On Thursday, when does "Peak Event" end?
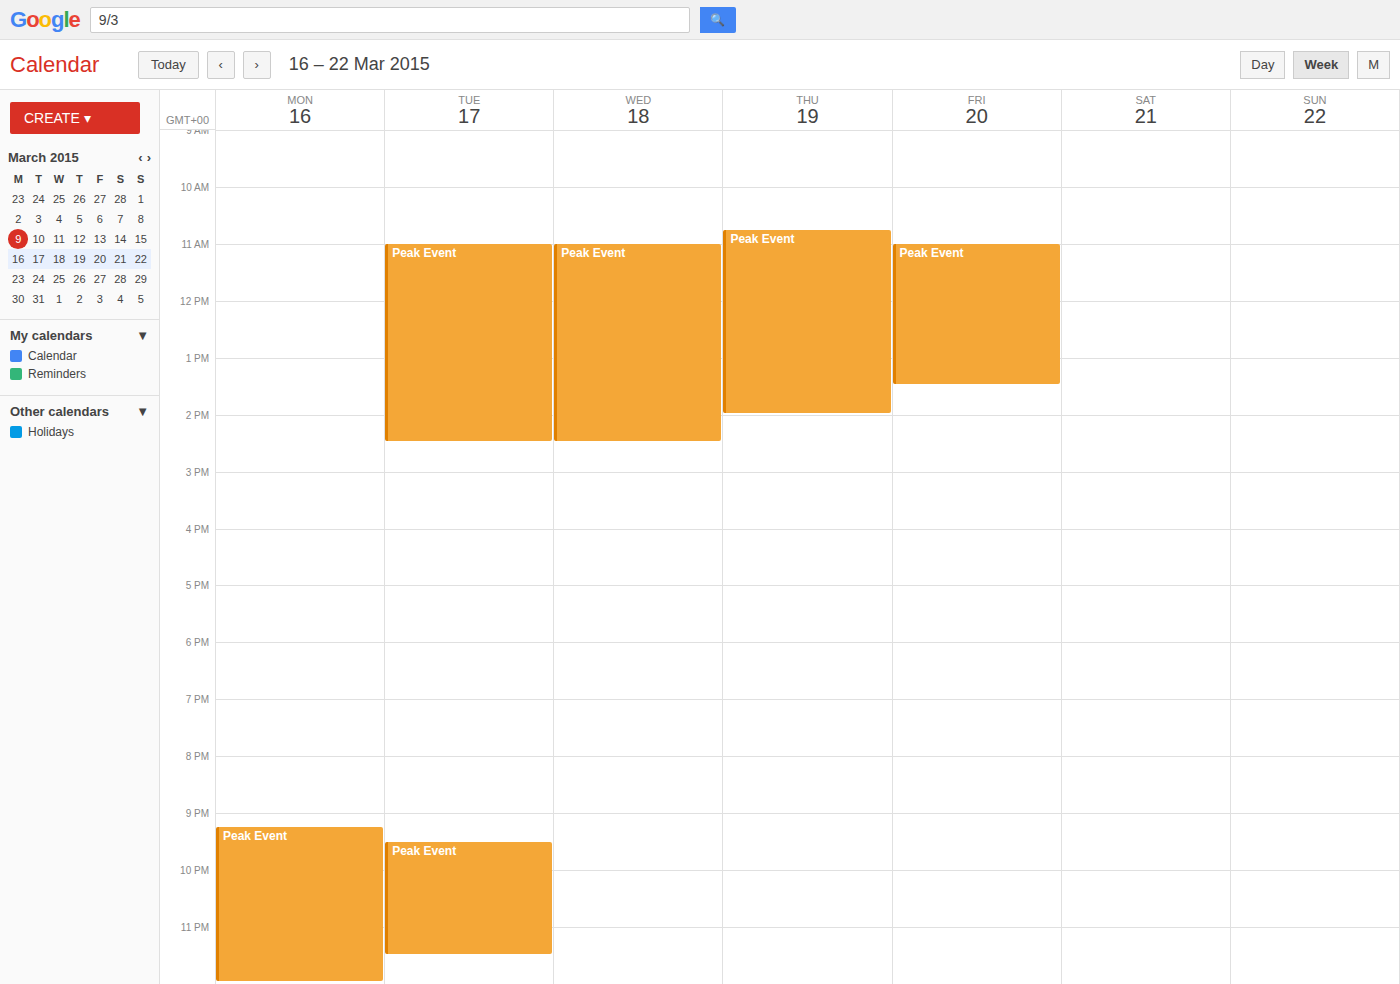
2:00 PM